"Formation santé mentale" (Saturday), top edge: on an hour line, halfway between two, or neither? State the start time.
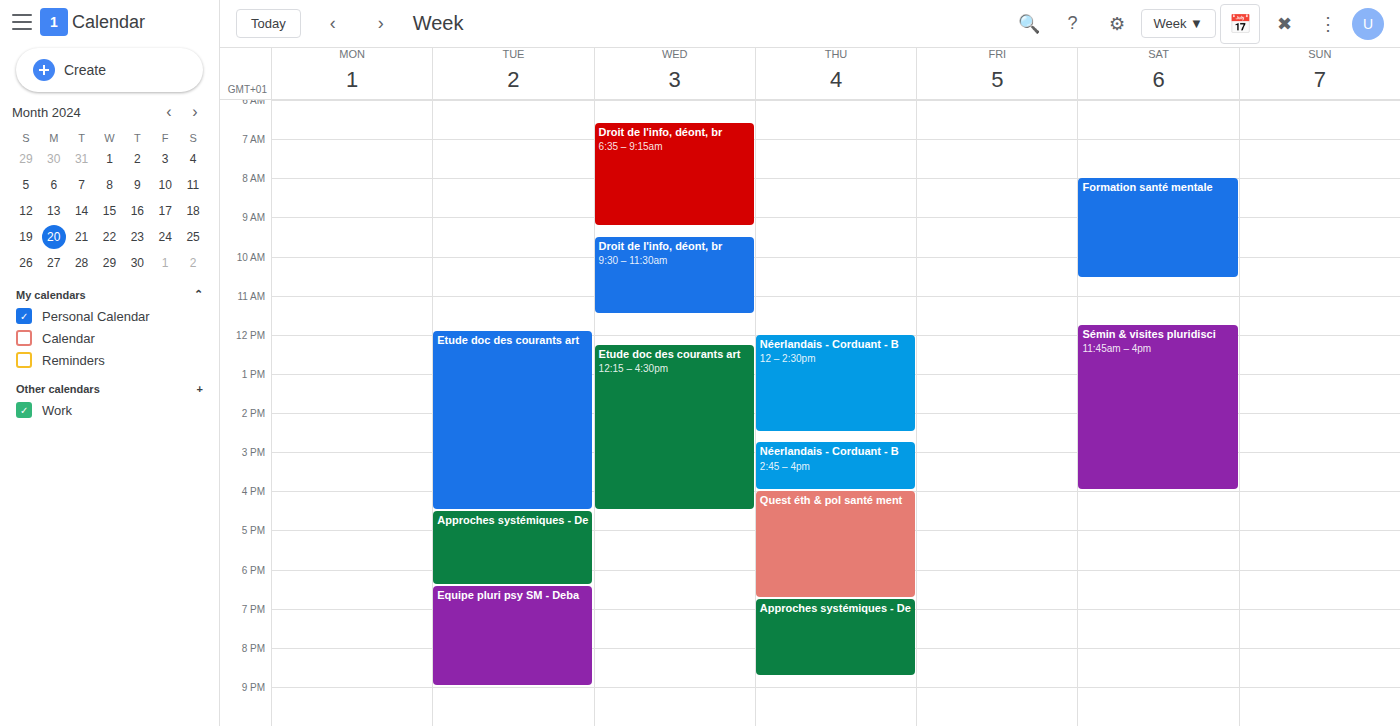
08:00 -- exactly on the 08:00 line.